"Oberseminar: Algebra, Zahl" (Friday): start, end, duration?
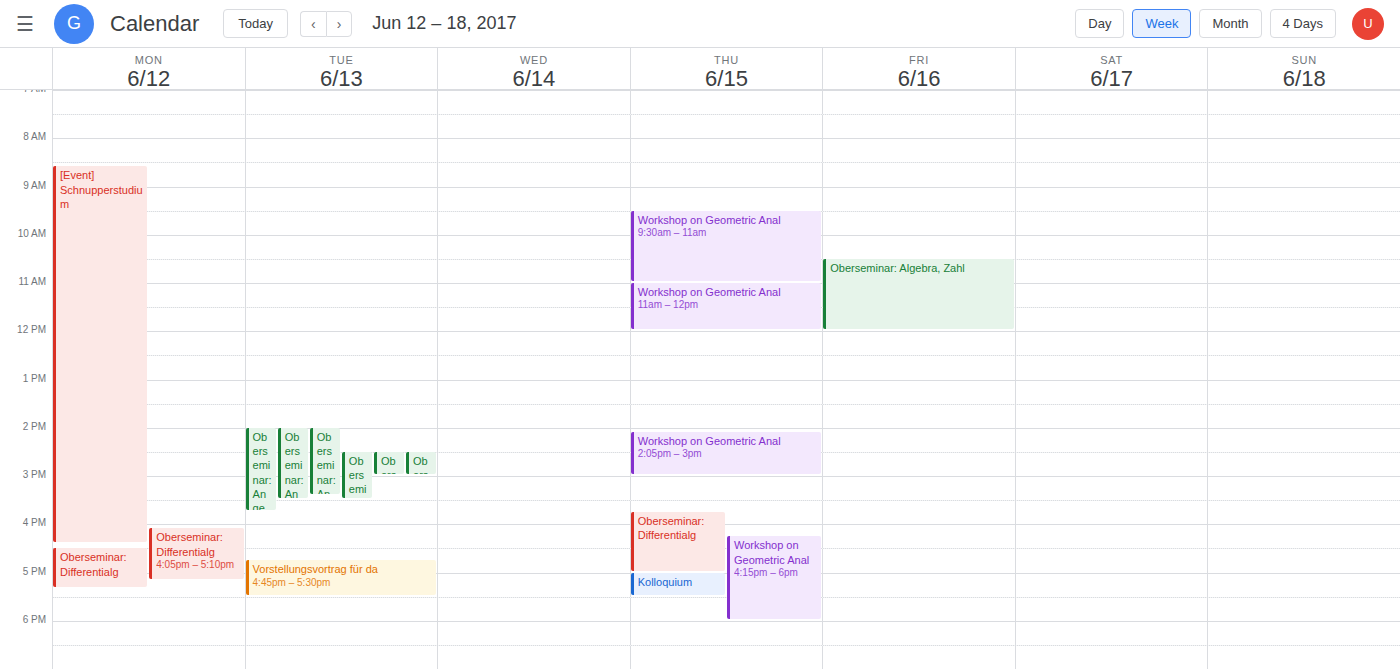
10:30 AM to 12:00 PM, 1 hour 30 minutes